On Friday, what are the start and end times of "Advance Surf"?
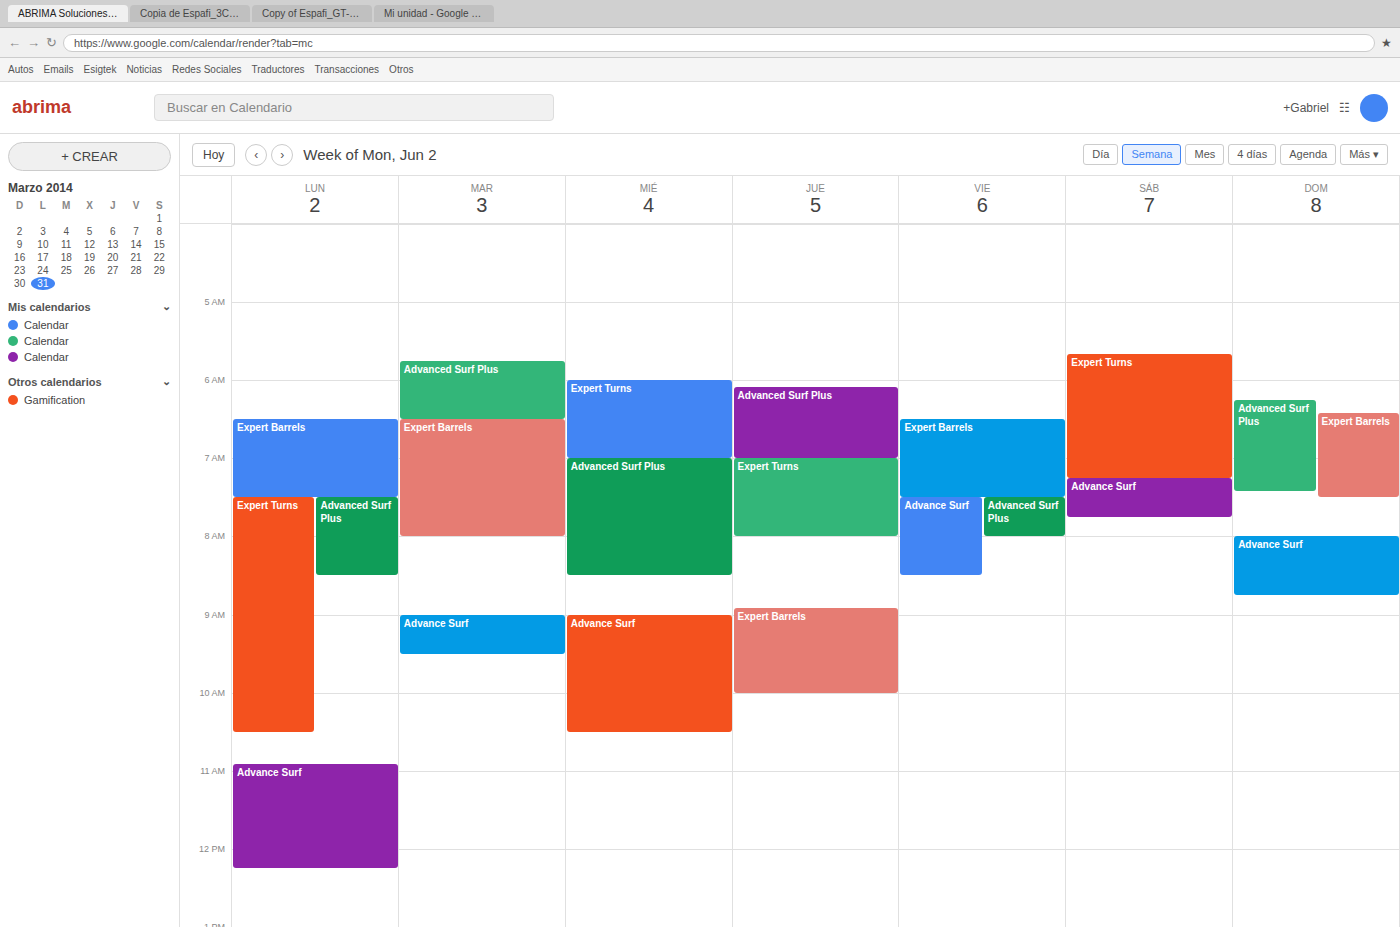
7:30 AM to 8:30 AM